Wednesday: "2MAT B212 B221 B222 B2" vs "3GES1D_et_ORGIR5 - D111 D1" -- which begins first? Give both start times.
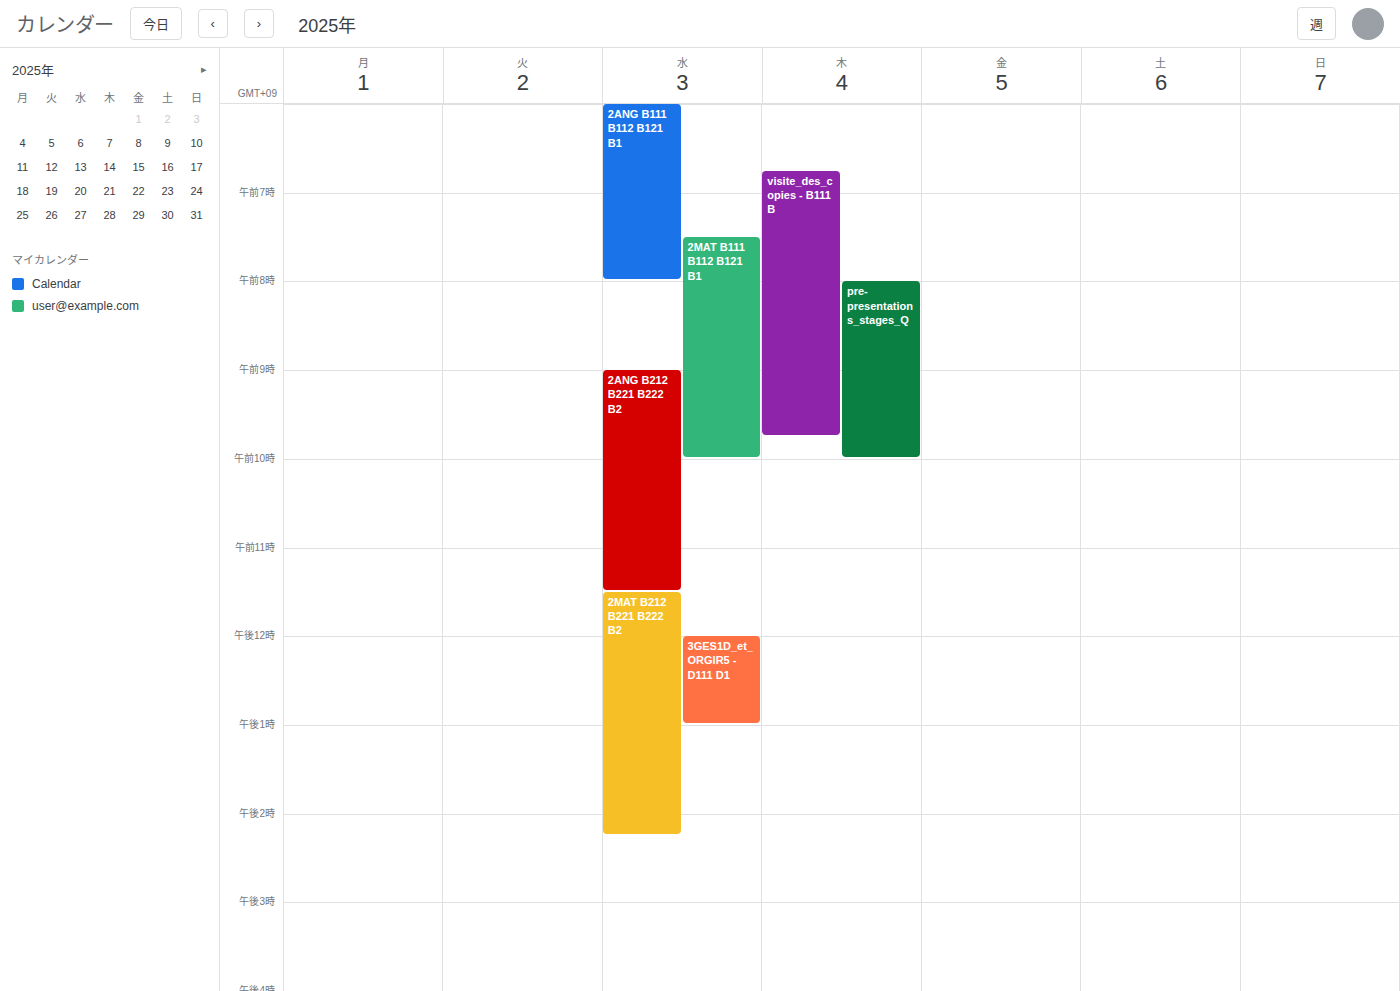
"2MAT B212 B221 B222 B2" 11:30; "3GES1D_et_ORGIR5 - D111 D1" 12:00.